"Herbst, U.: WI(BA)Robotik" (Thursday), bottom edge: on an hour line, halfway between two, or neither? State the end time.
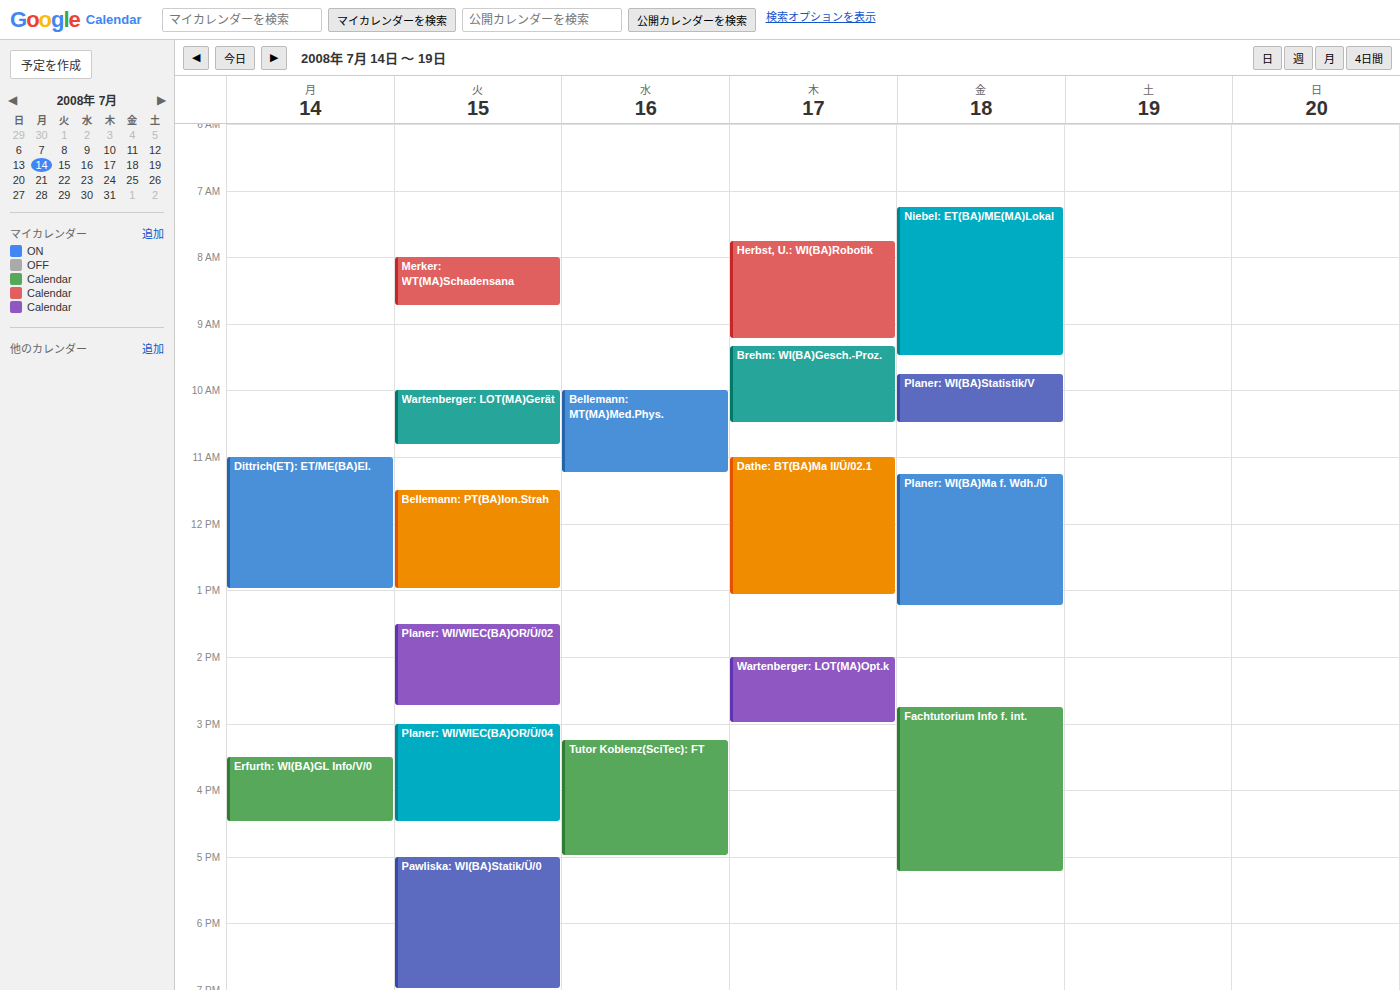
9:15 AM -- neither: a quarter of the way from the 9 AM line to the 10 AM line.